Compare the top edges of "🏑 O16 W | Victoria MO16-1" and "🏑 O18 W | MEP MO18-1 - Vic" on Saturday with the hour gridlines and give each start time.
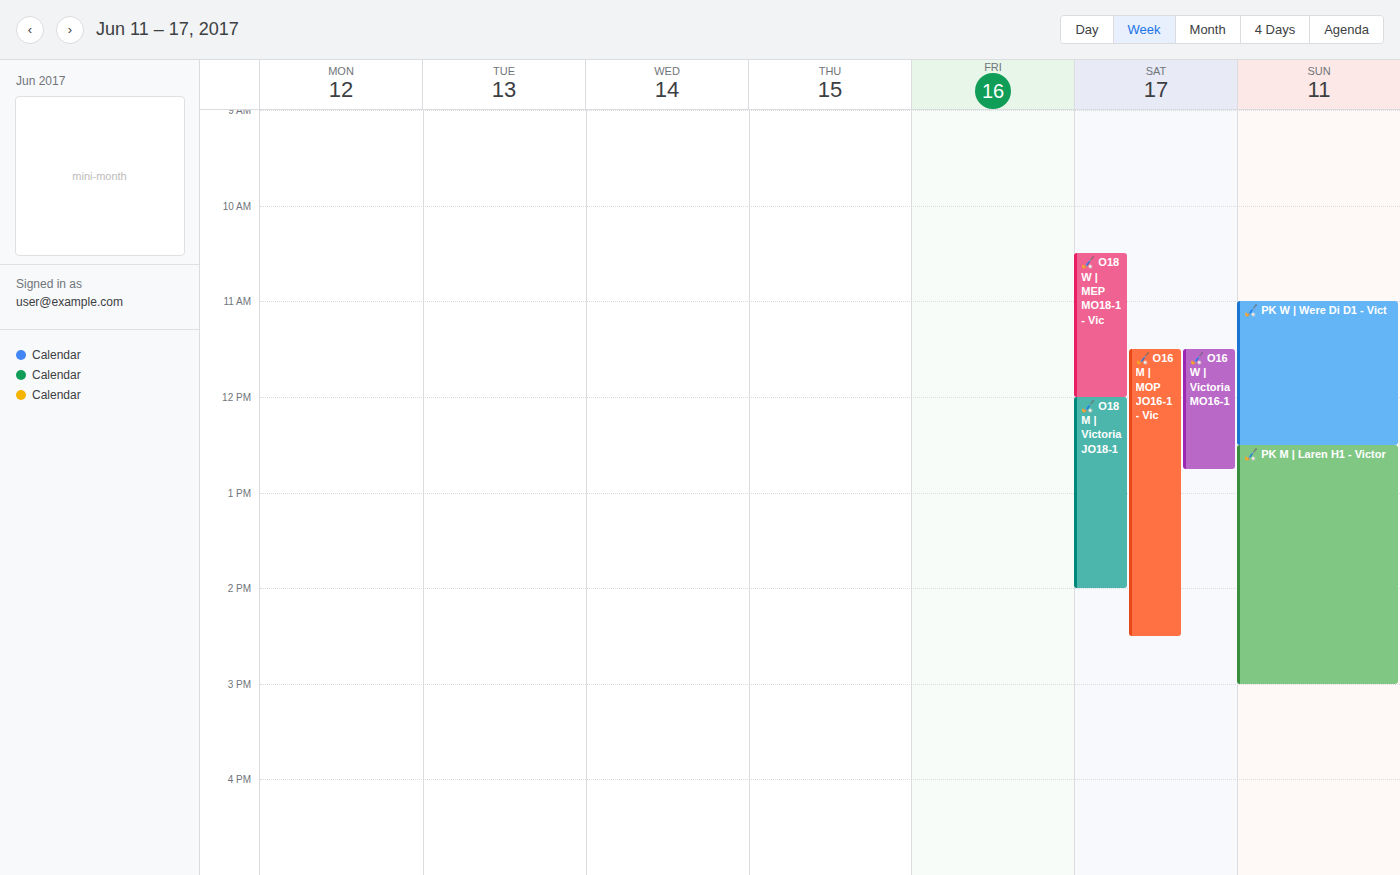
"🏑 O16 W | Victoria MO16-1": 11:30 AM, halfway between the 11 AM and 12 PM lines. "🏑 O18 W | MEP MO18-1 - Vic": 10:30 AM, halfway between the 10 AM and 11 AM lines.